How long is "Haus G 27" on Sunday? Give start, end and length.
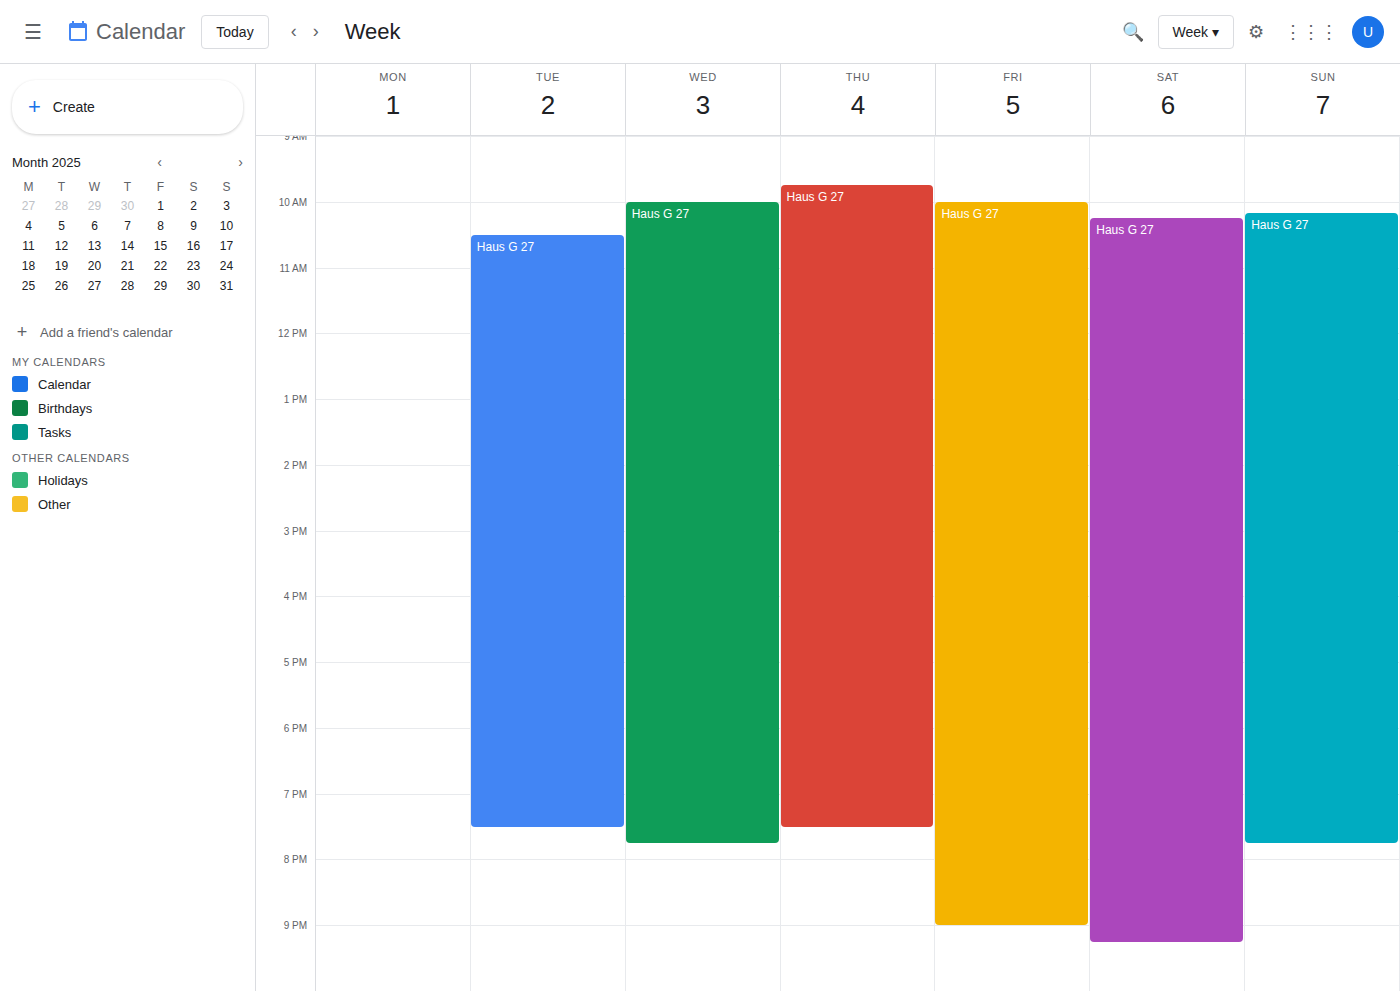
10:10 AM to 7:45 PM, 9 hours 35 minutes